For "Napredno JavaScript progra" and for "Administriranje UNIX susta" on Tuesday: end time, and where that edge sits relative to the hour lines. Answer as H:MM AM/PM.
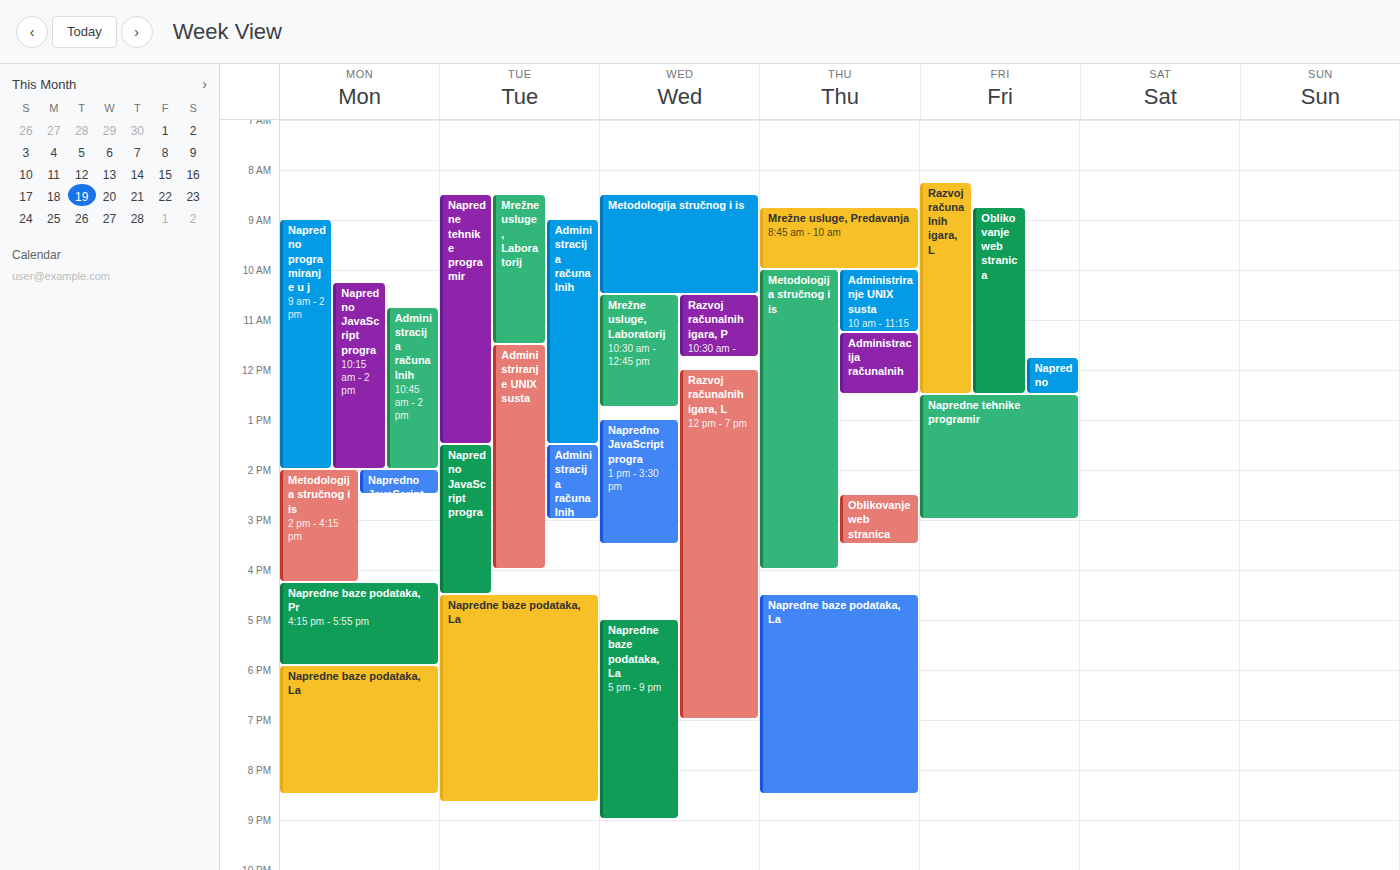
"Napredno JavaScript progra": 4:30 PM, halfway between the 4 PM and 5 PM lines. "Administriranje UNIX susta": 4:00 PM, exactly on the 4 PM line.